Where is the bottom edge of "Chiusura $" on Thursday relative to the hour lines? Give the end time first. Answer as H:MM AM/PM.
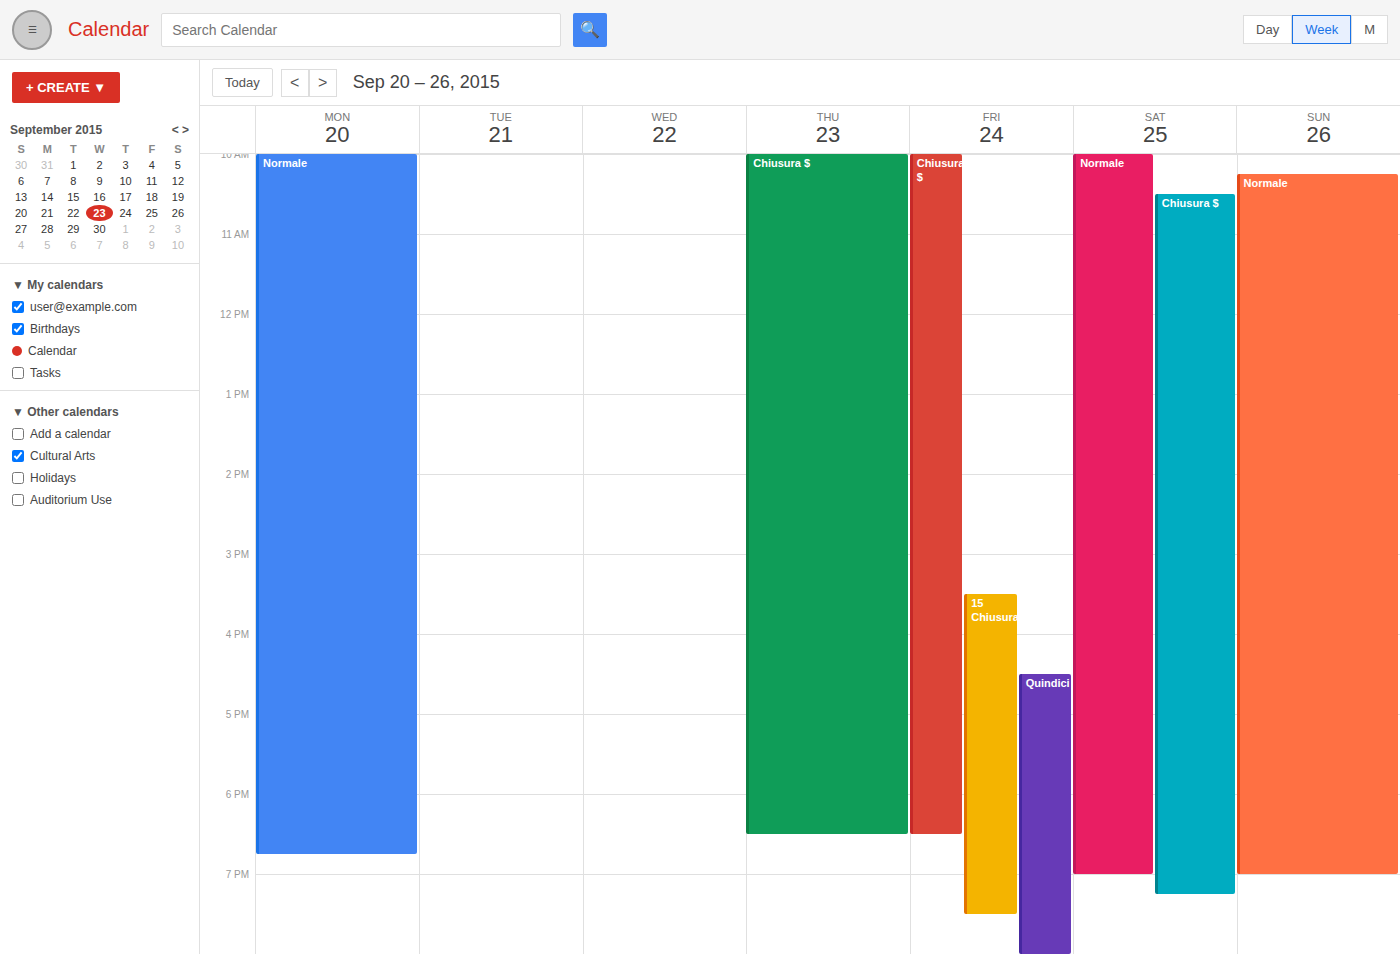
6:30 PM -- halfway between the 6 PM and 7 PM lines.